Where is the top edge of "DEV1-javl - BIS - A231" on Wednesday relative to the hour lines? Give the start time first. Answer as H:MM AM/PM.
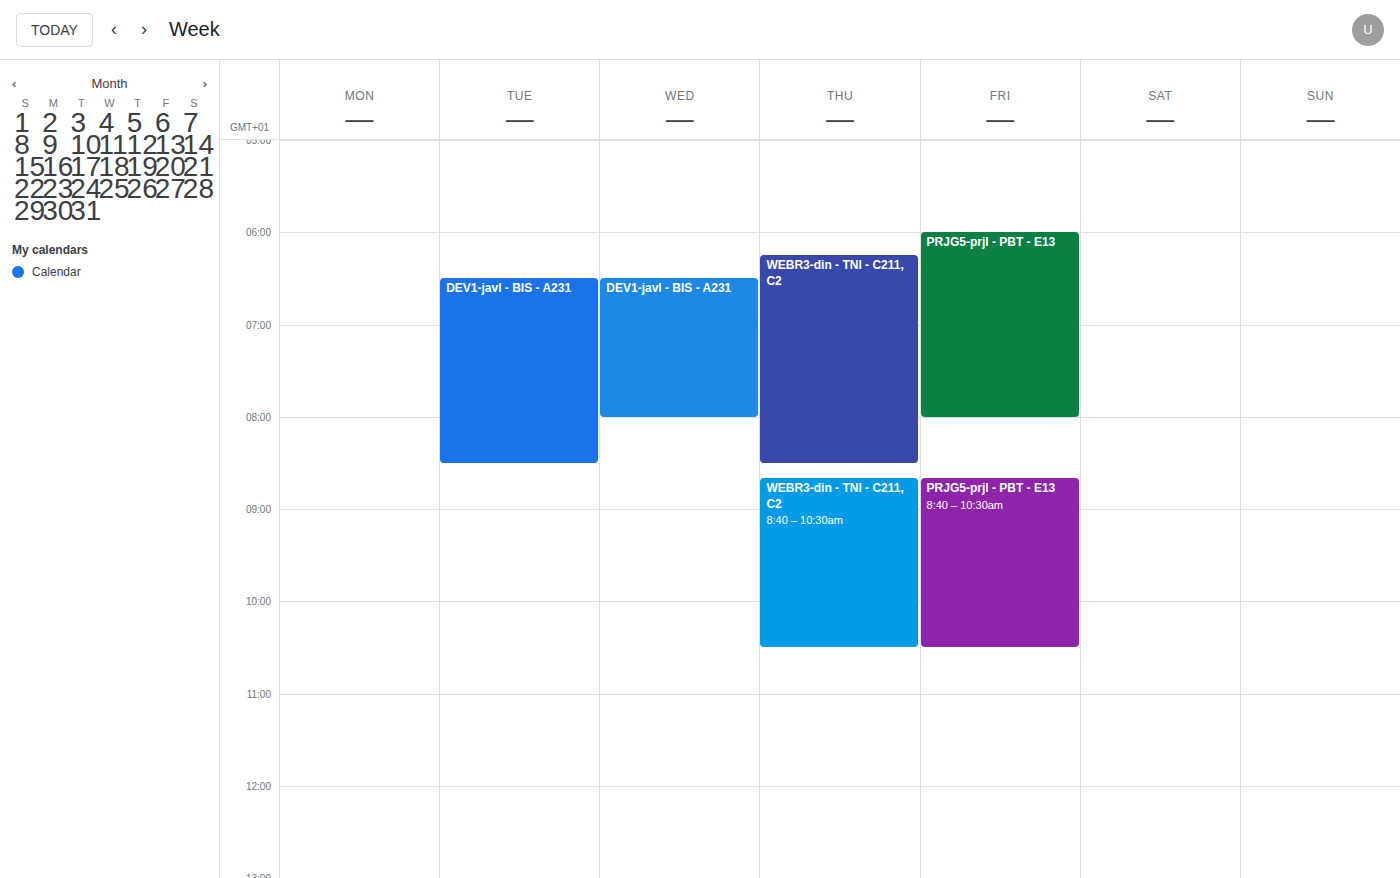
6:30 AM -- halfway between the 6 AM and 7 AM lines.